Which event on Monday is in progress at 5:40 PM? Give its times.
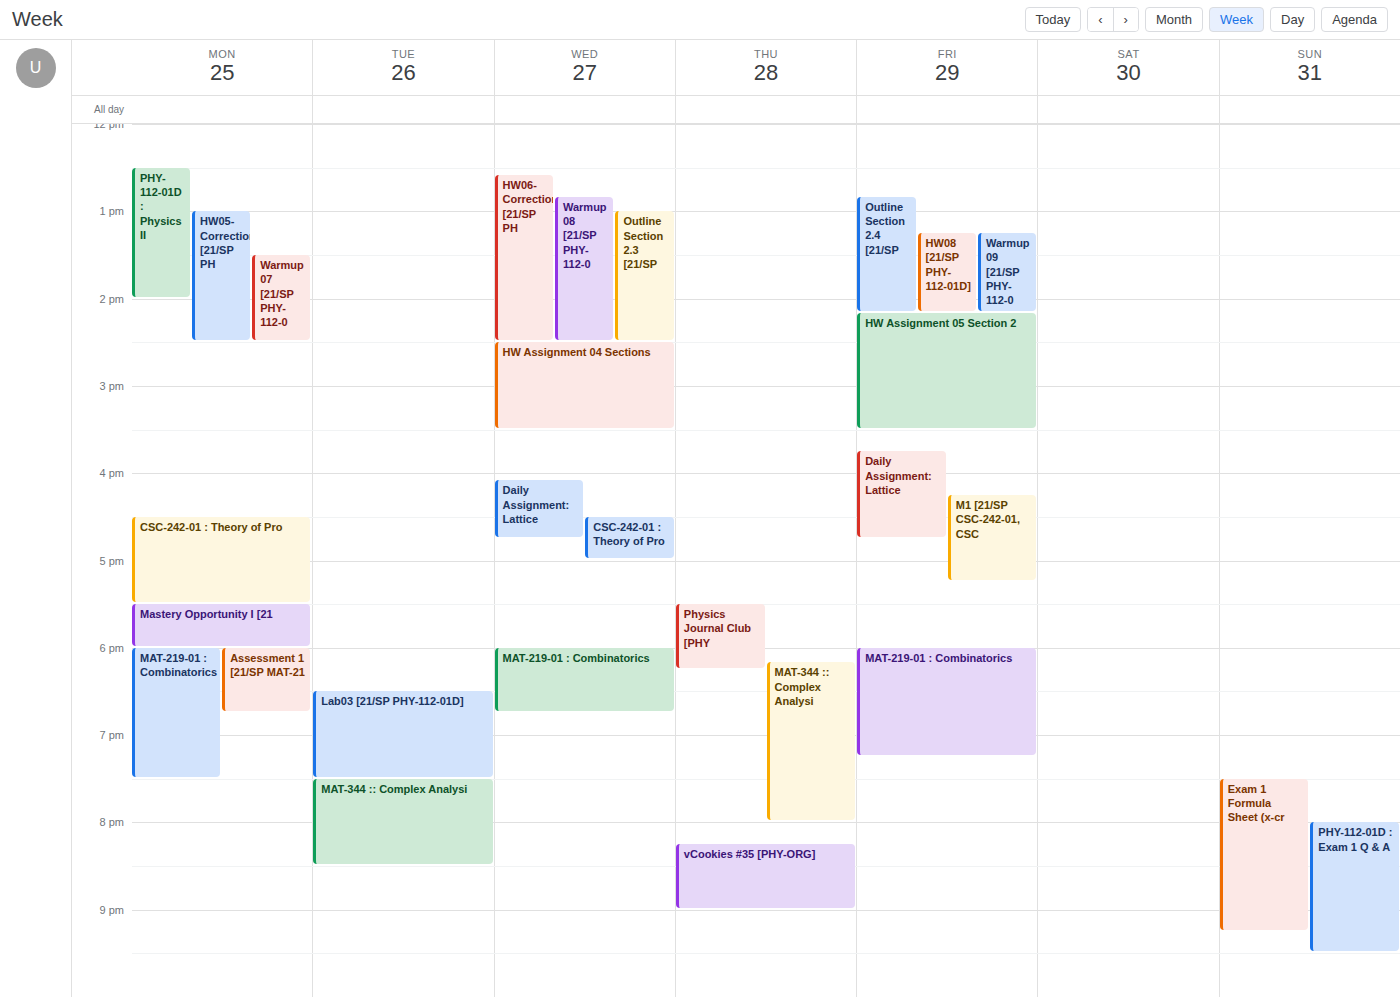
"Mastery Opportunity I [21", 5:30 PM to 6:00 PM